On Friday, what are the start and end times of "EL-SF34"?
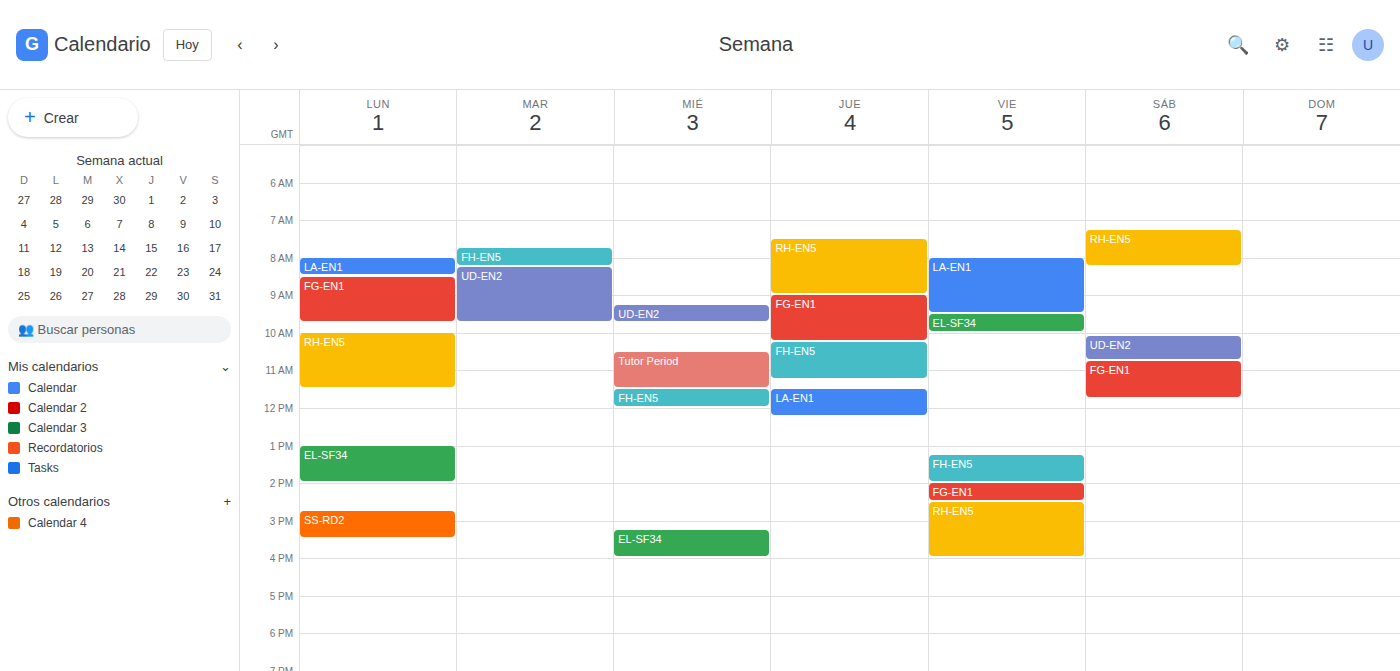
9:30 AM to 10:00 AM